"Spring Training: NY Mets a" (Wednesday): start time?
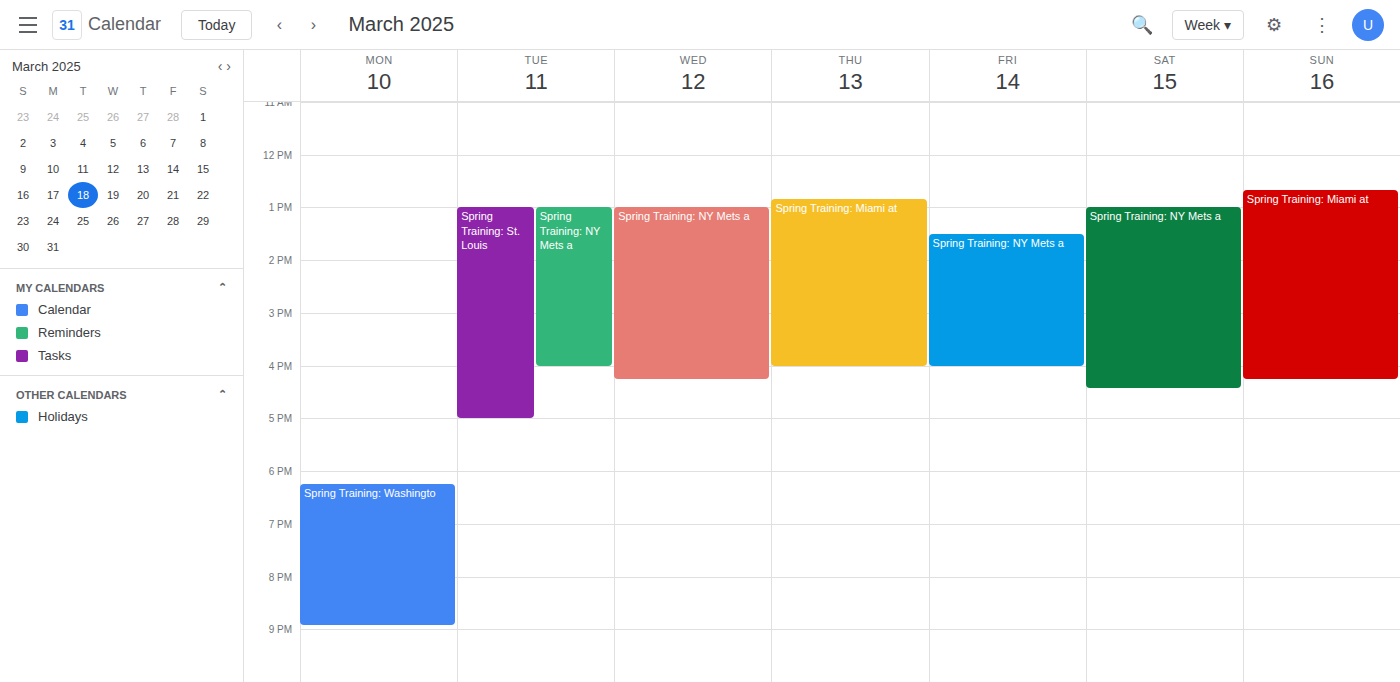
1:00 PM